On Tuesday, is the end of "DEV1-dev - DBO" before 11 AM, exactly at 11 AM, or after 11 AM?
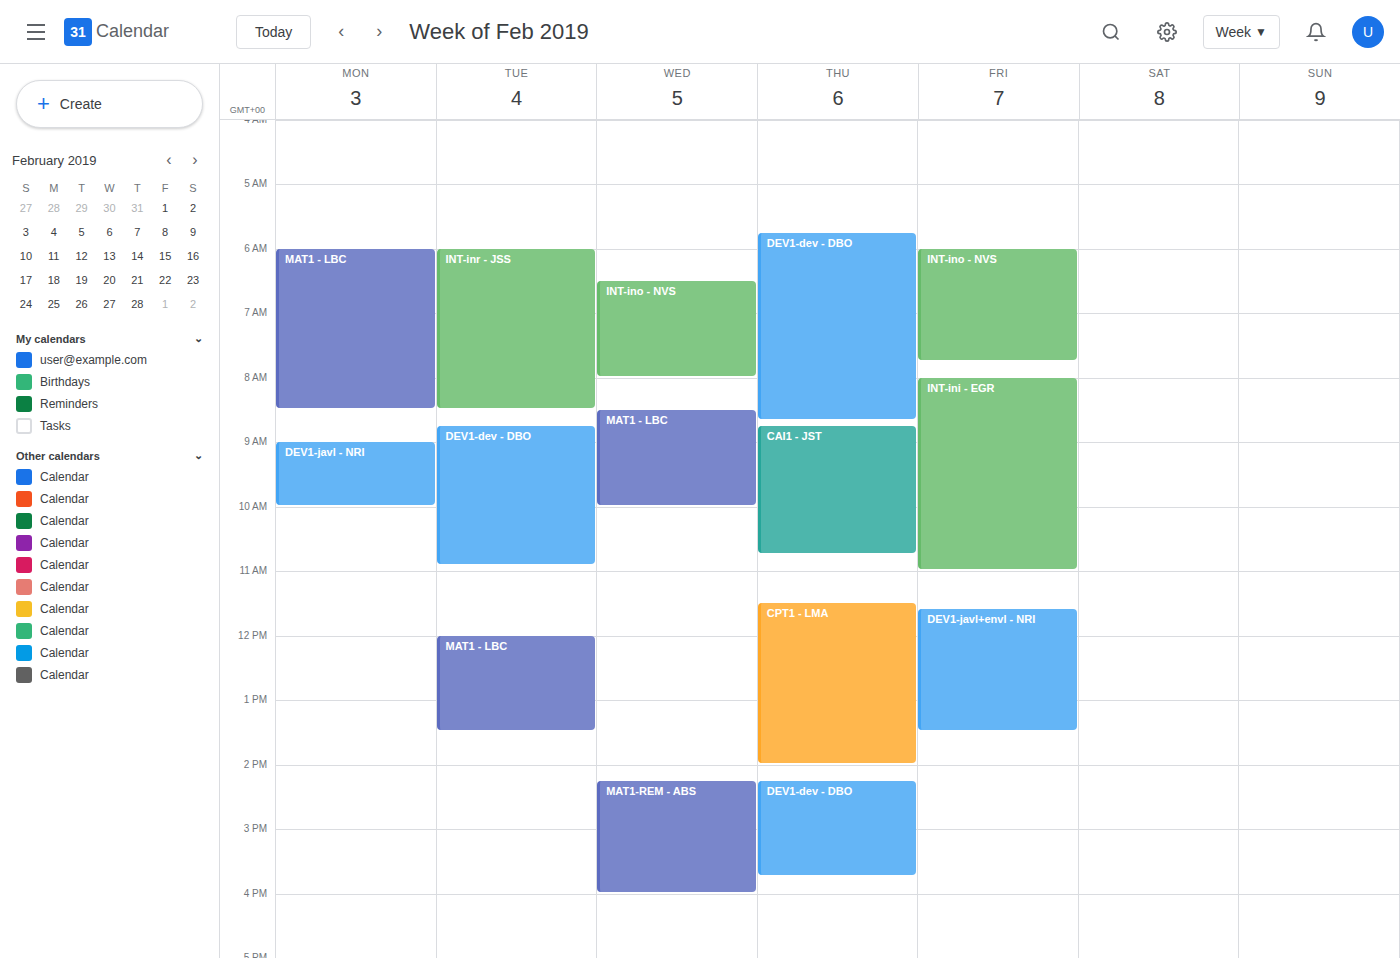
10:55 AM -- before 11 AM, 5 minutes above the 11 AM line.